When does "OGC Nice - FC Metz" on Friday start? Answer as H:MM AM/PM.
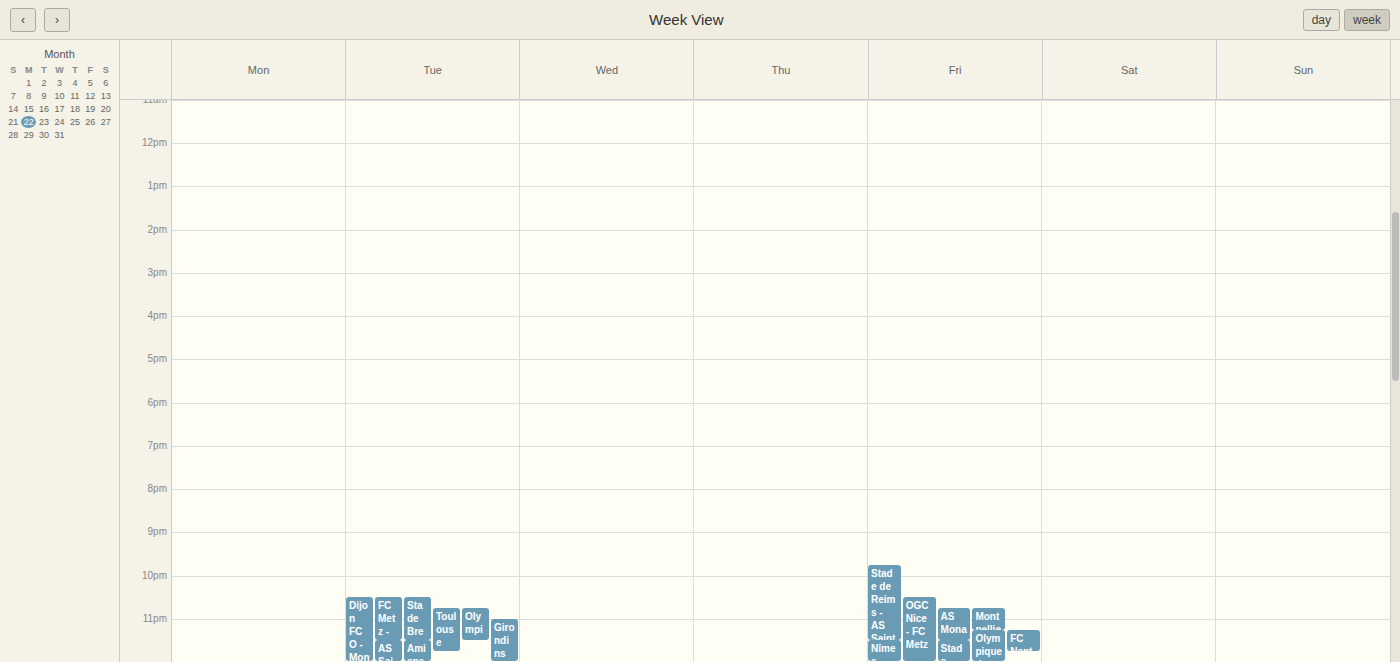
10:30 PM